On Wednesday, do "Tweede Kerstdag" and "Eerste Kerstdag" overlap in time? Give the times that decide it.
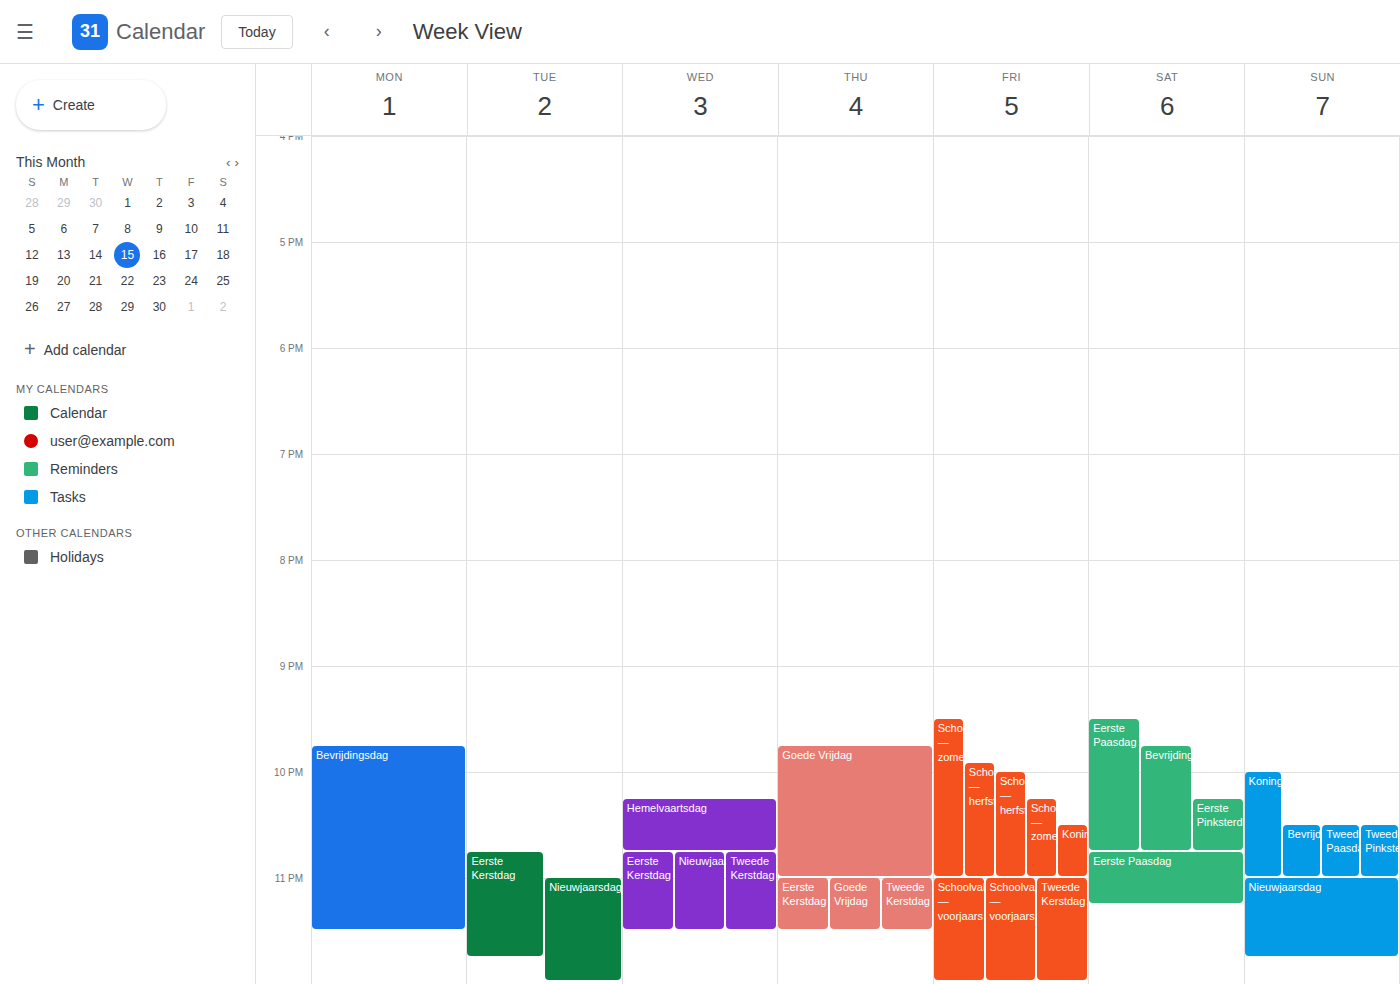
"Eerste Kerstdag" runs 10:45 PM to 11:30 PM, inside "Tweede Kerstdag" -- they overlap.